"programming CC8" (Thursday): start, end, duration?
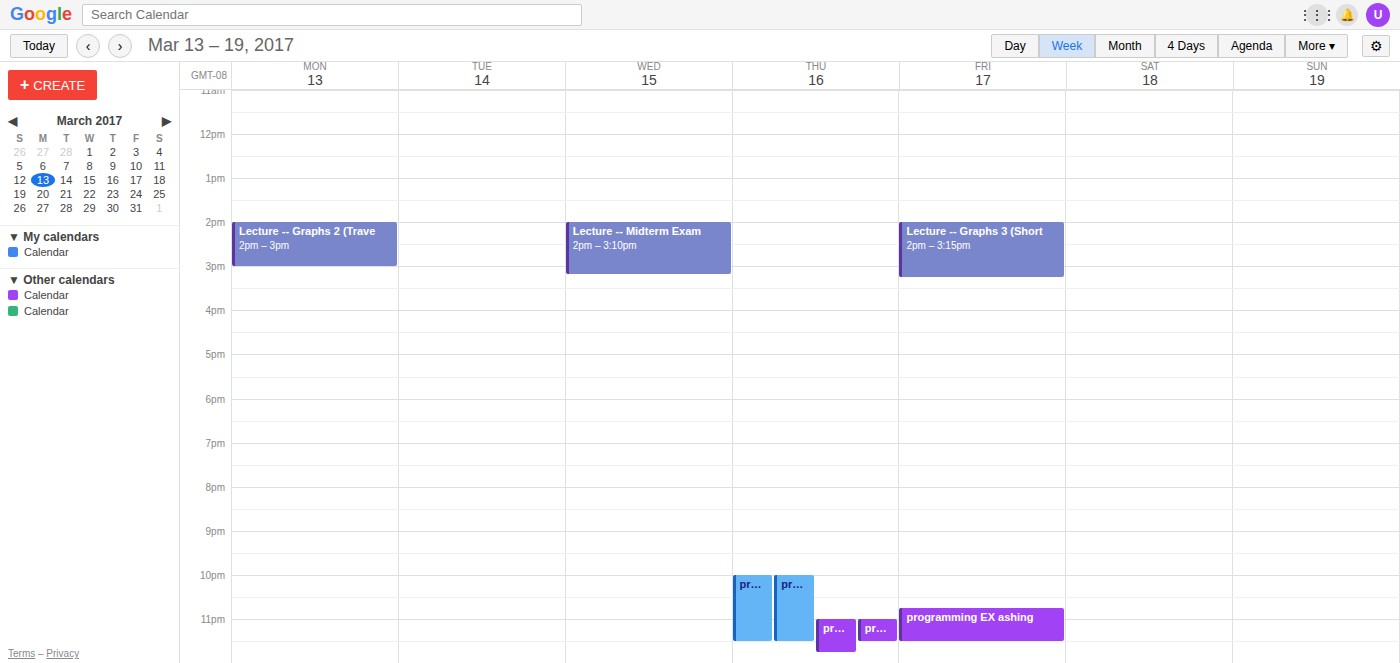
22:00 to 23:30, 1 hour 30 minutes